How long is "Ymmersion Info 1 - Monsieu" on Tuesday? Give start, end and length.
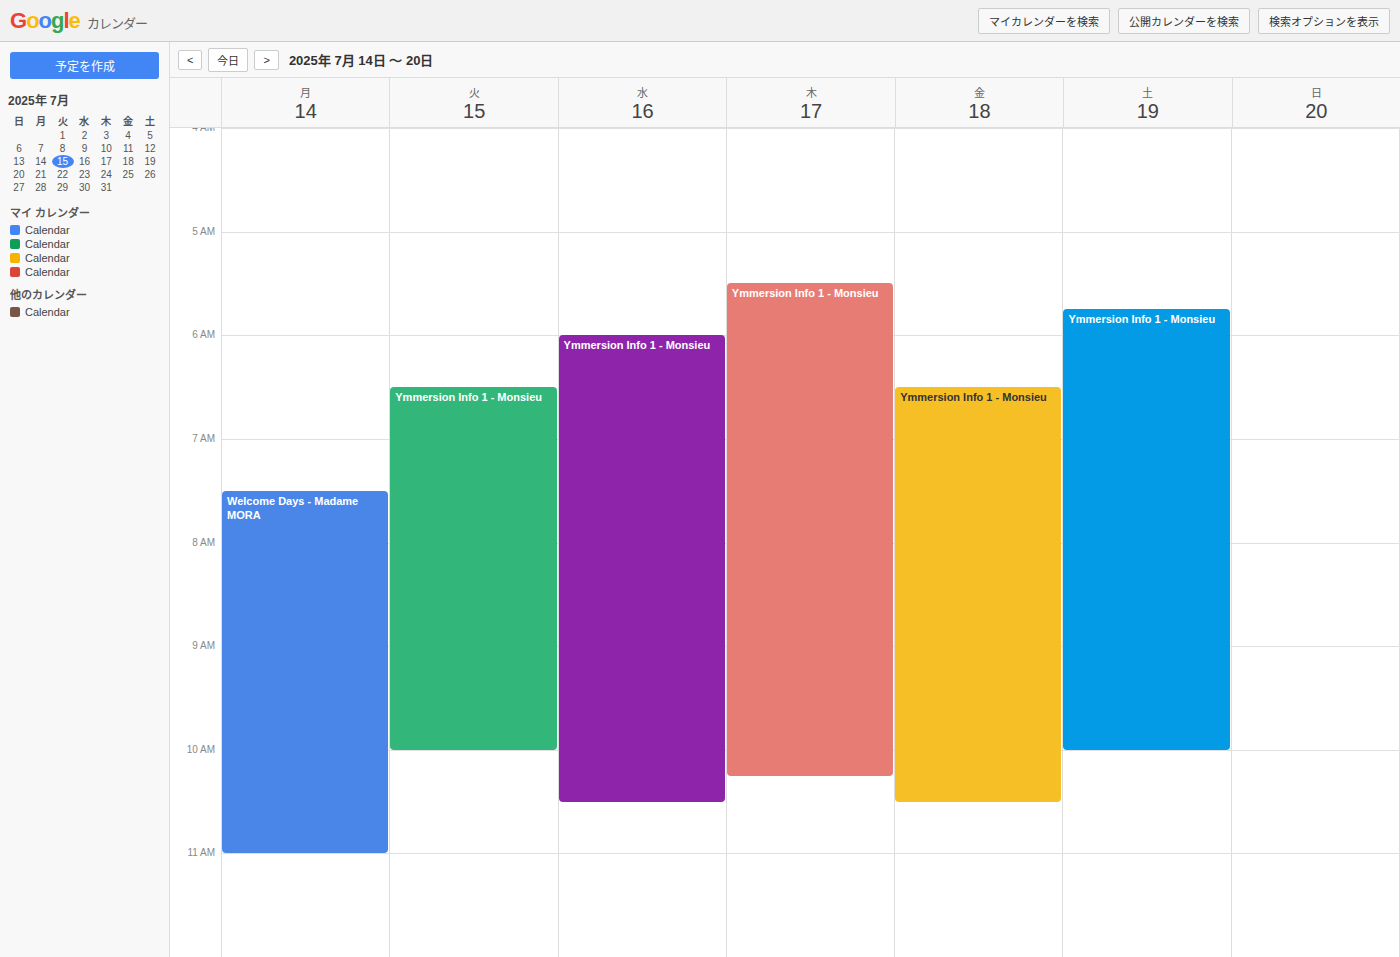
6:30 AM to 10:00 AM, 3 hours 30 minutes